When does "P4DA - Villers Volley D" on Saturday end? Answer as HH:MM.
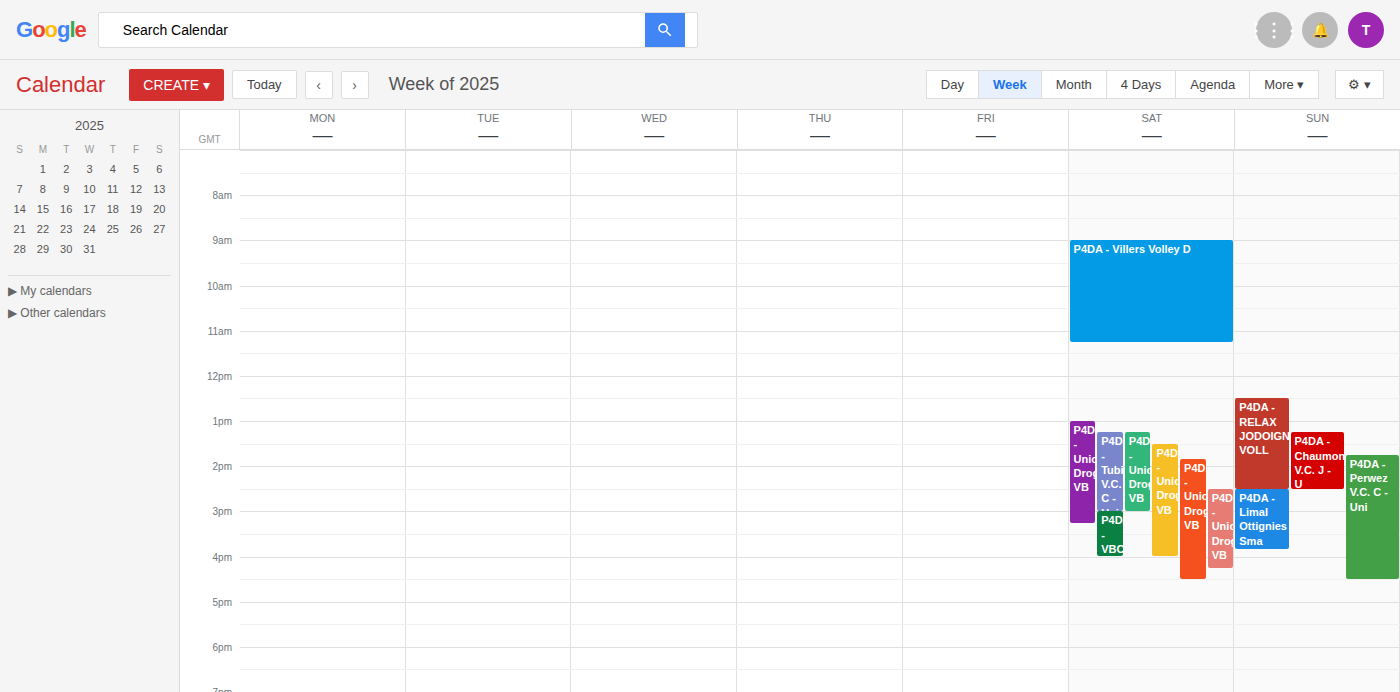
11:15